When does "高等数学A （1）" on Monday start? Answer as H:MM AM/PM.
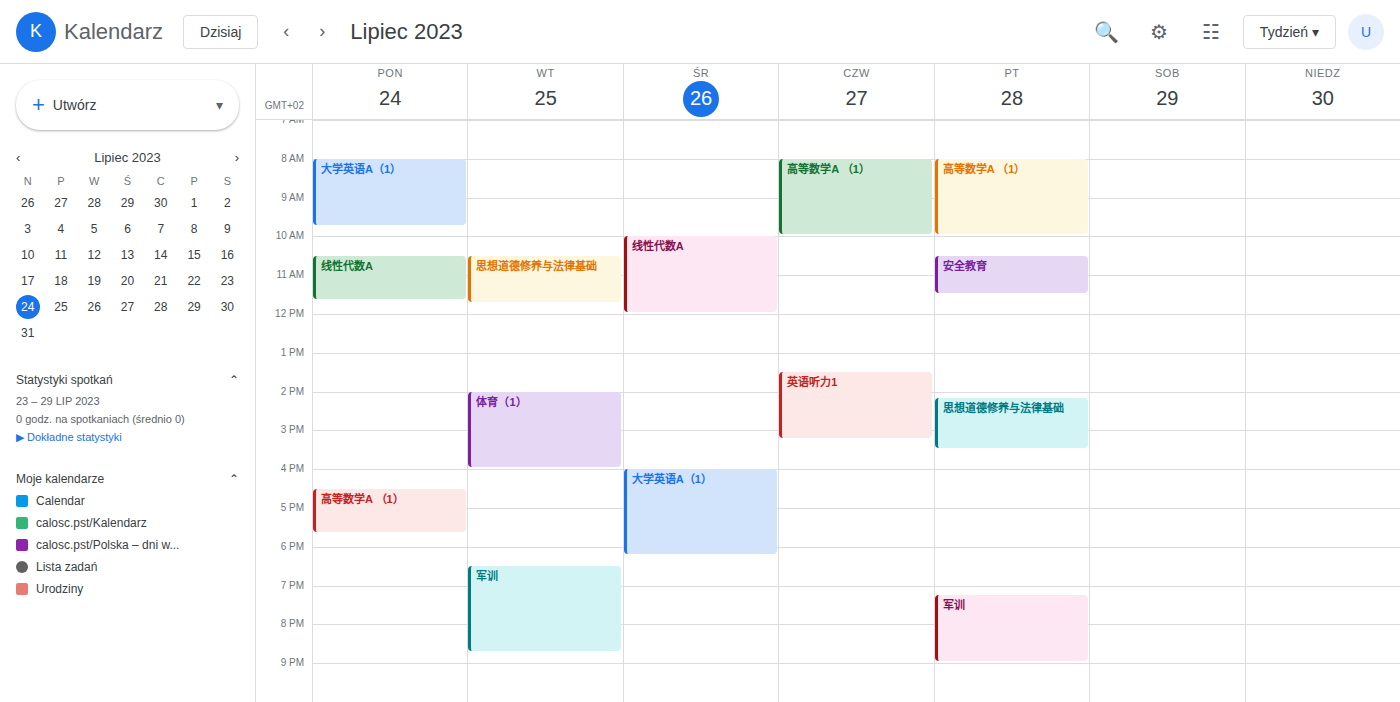
4:30 PM